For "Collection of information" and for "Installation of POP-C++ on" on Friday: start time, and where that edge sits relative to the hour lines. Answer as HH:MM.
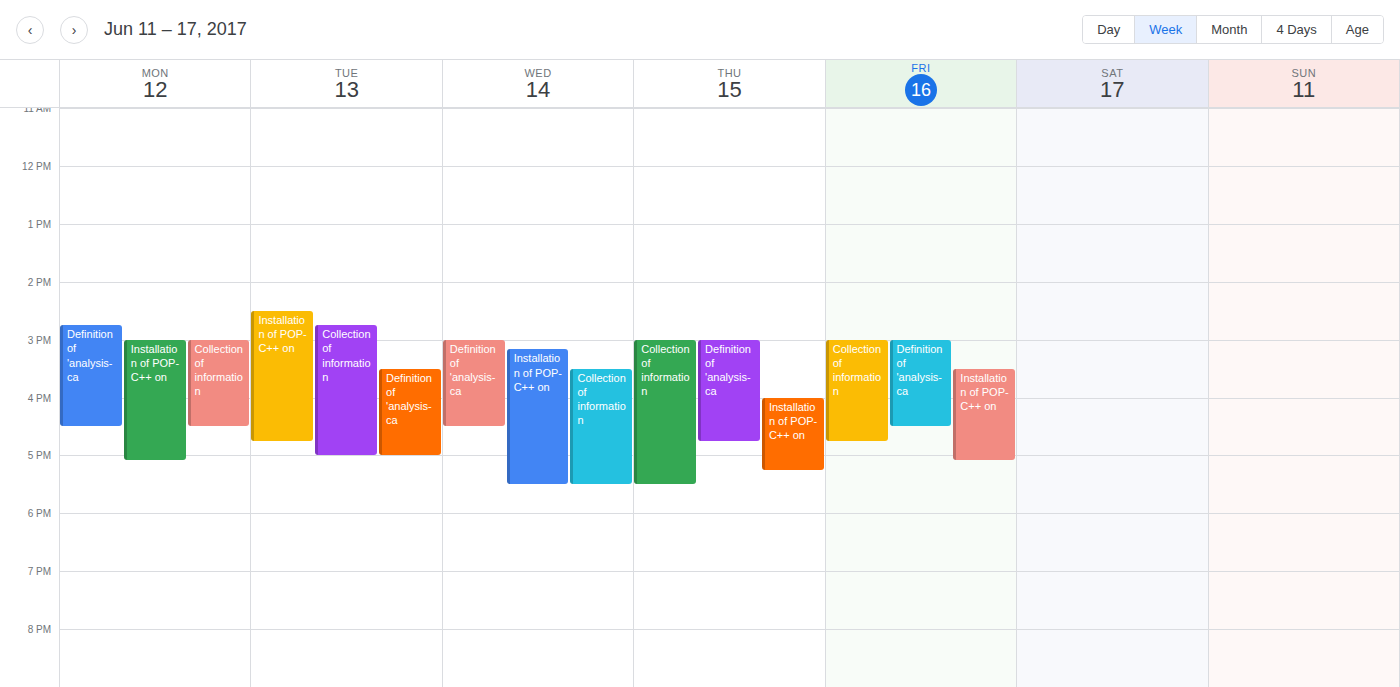
"Collection of information": 15:00, exactly on the 15:00 line. "Installation of POP-C++ on": 15:30, halfway between the 15:00 and 16:00 lines.